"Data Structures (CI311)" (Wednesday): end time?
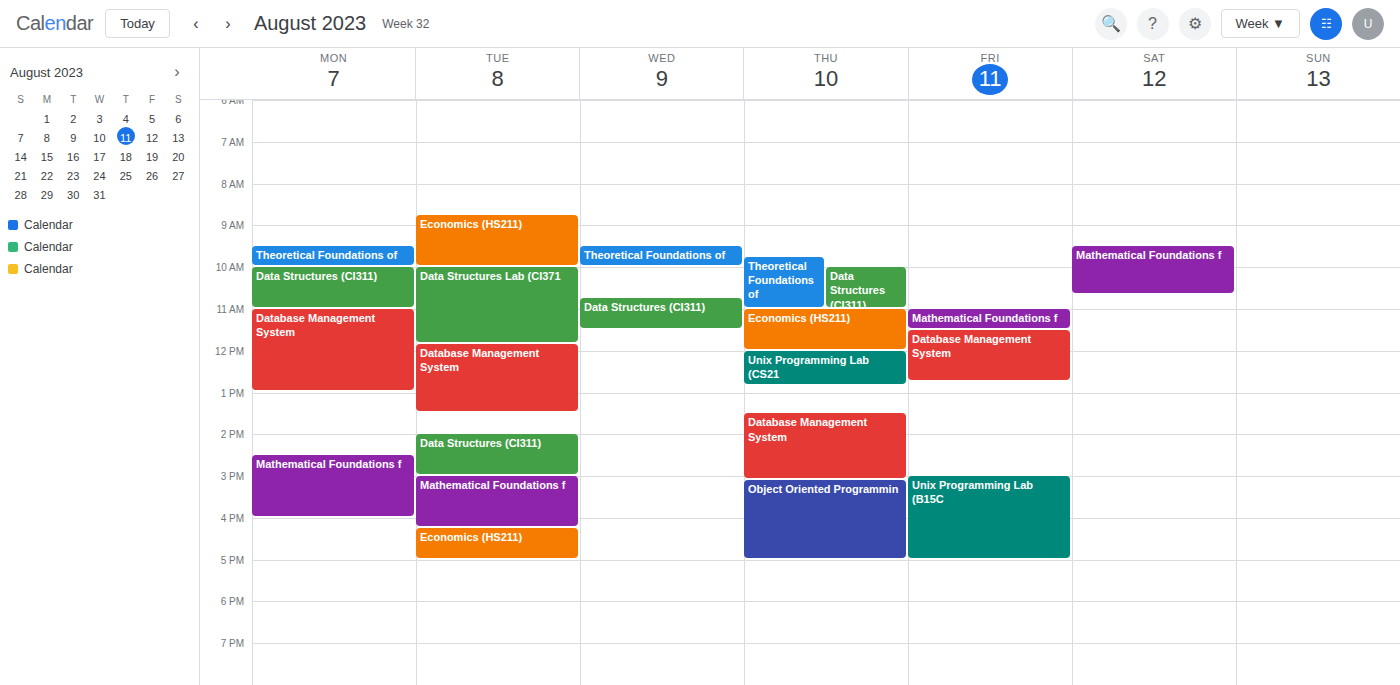
11:30 AM